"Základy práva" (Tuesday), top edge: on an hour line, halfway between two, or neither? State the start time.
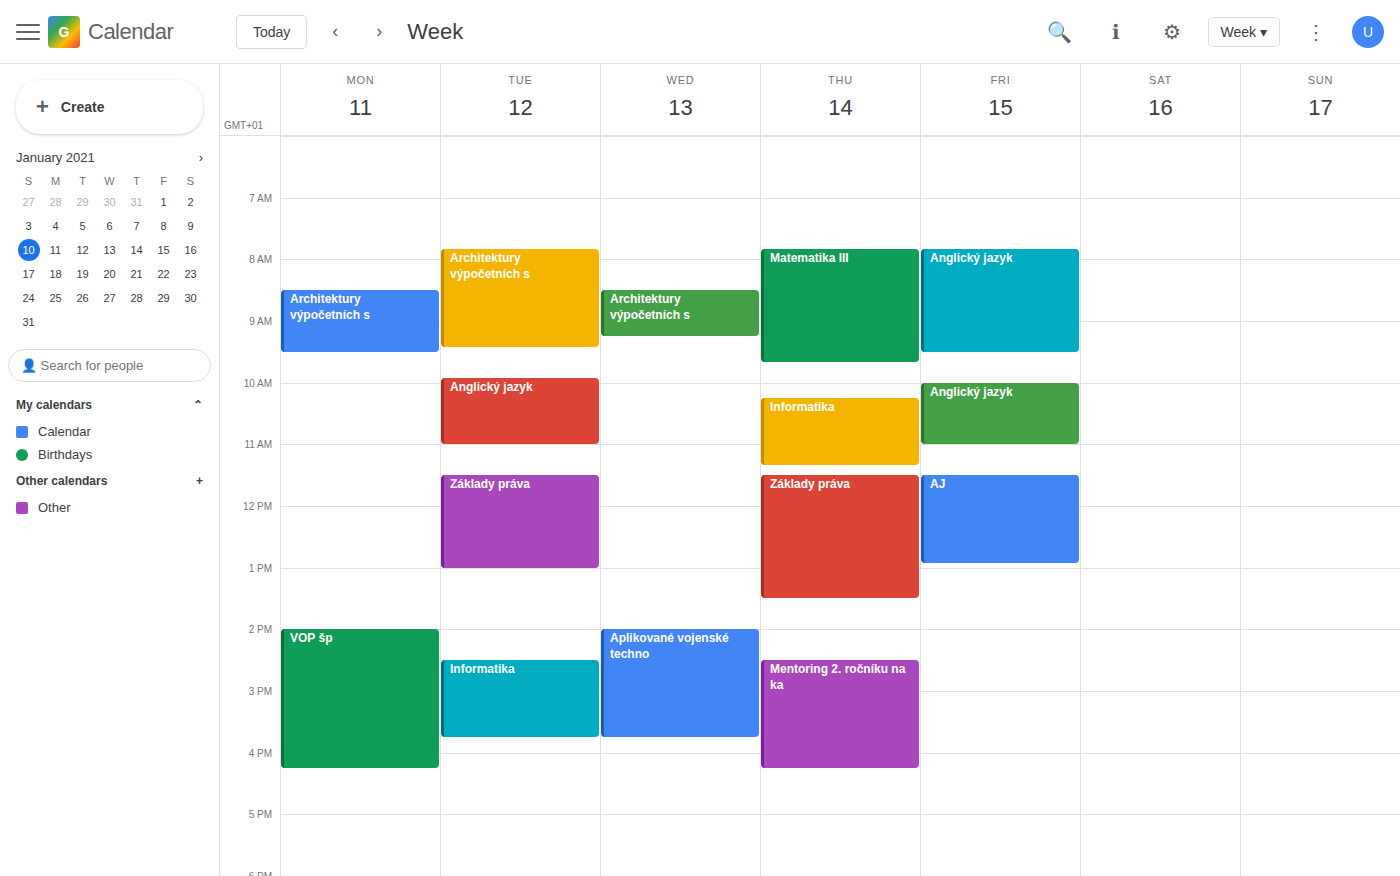
11:30 AM -- halfway between the 11 AM and 12 PM lines.